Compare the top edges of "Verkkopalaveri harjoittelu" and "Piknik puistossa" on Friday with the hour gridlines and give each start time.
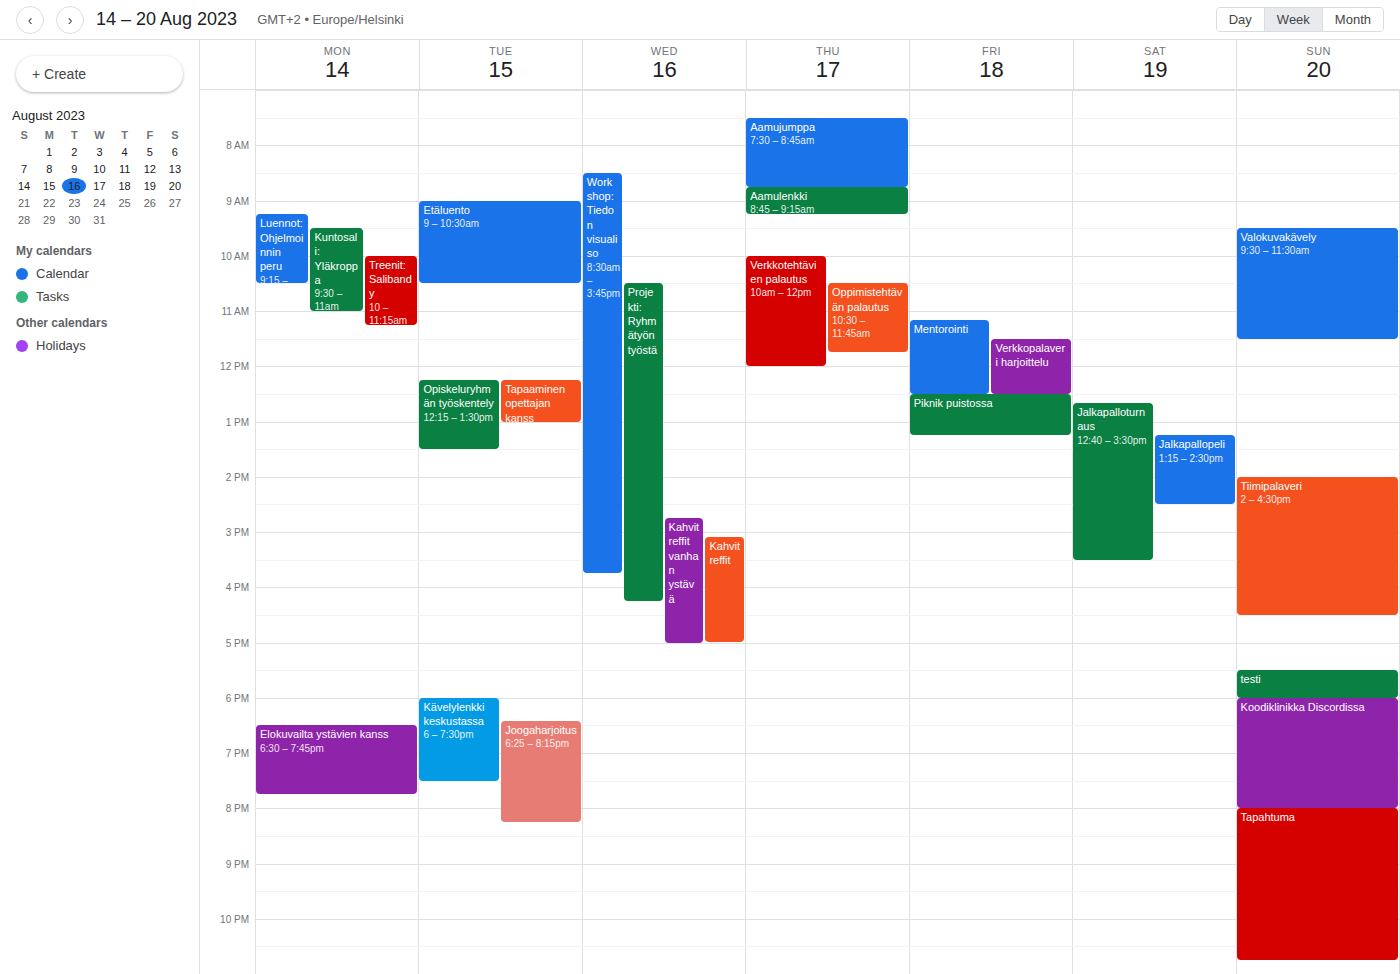
"Verkkopalaveri harjoittelu": 11:30 AM, halfway between the 11 AM and 12 PM lines. "Piknik puistossa": 12:30 PM, halfway between the 12 PM and 1 PM lines.